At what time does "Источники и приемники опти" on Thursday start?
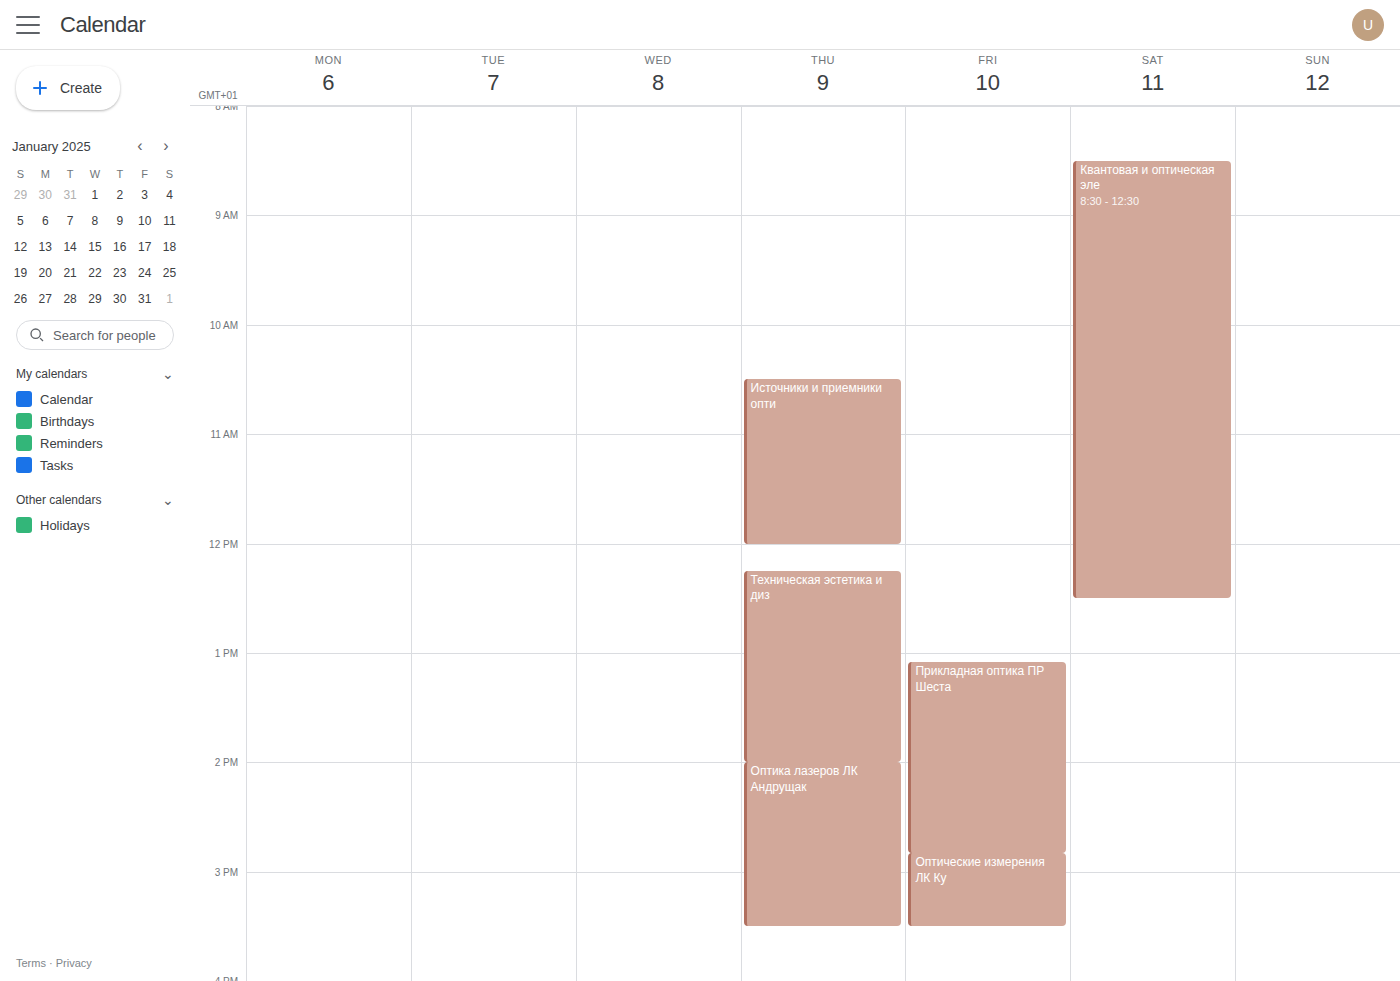
10:30 AM